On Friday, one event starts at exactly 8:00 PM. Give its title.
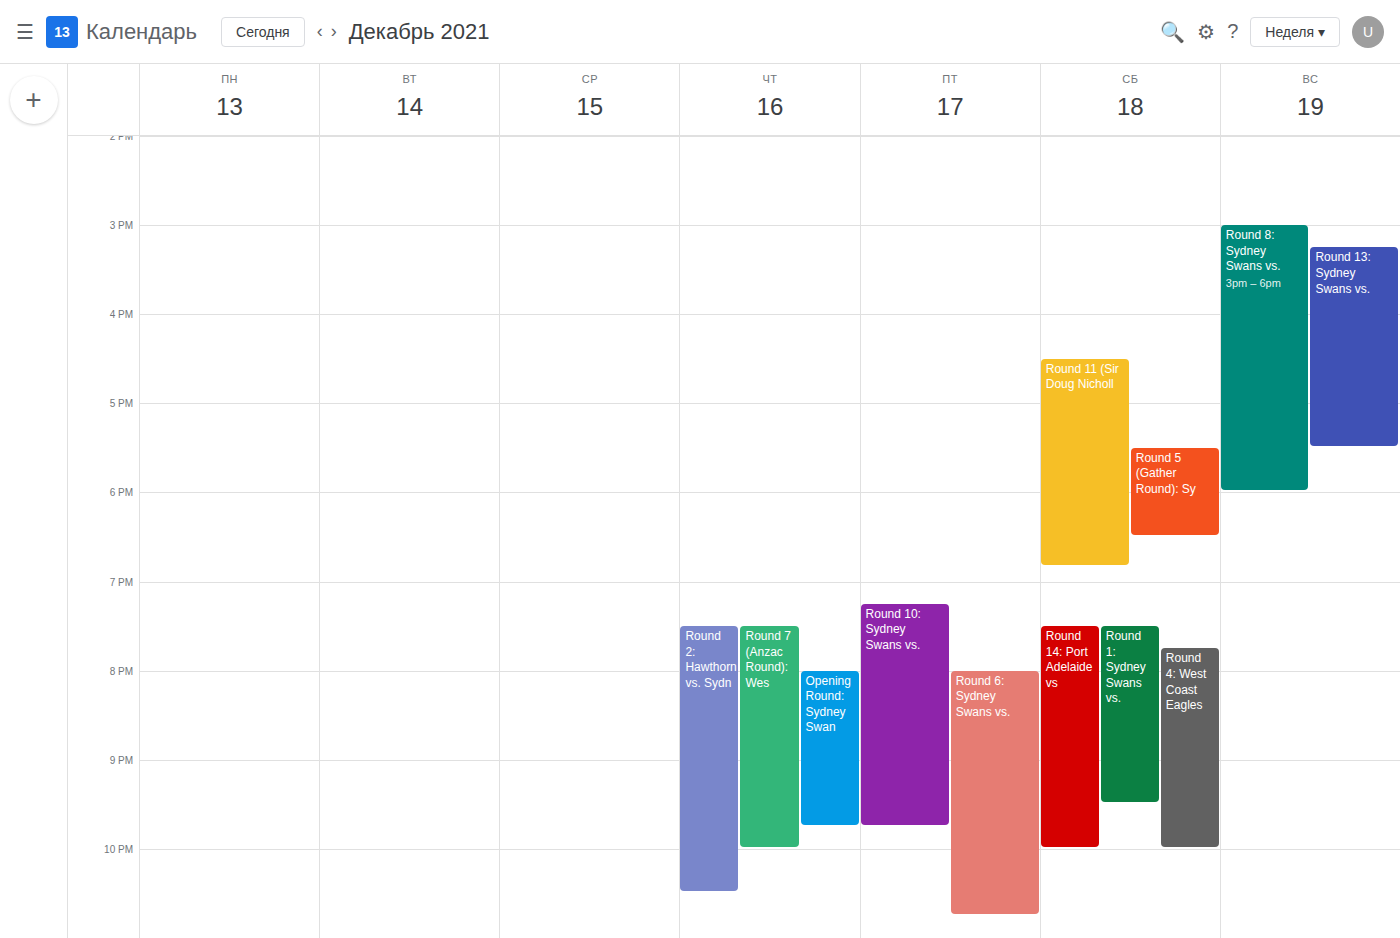
"Round 6: Sydney Swans vs."